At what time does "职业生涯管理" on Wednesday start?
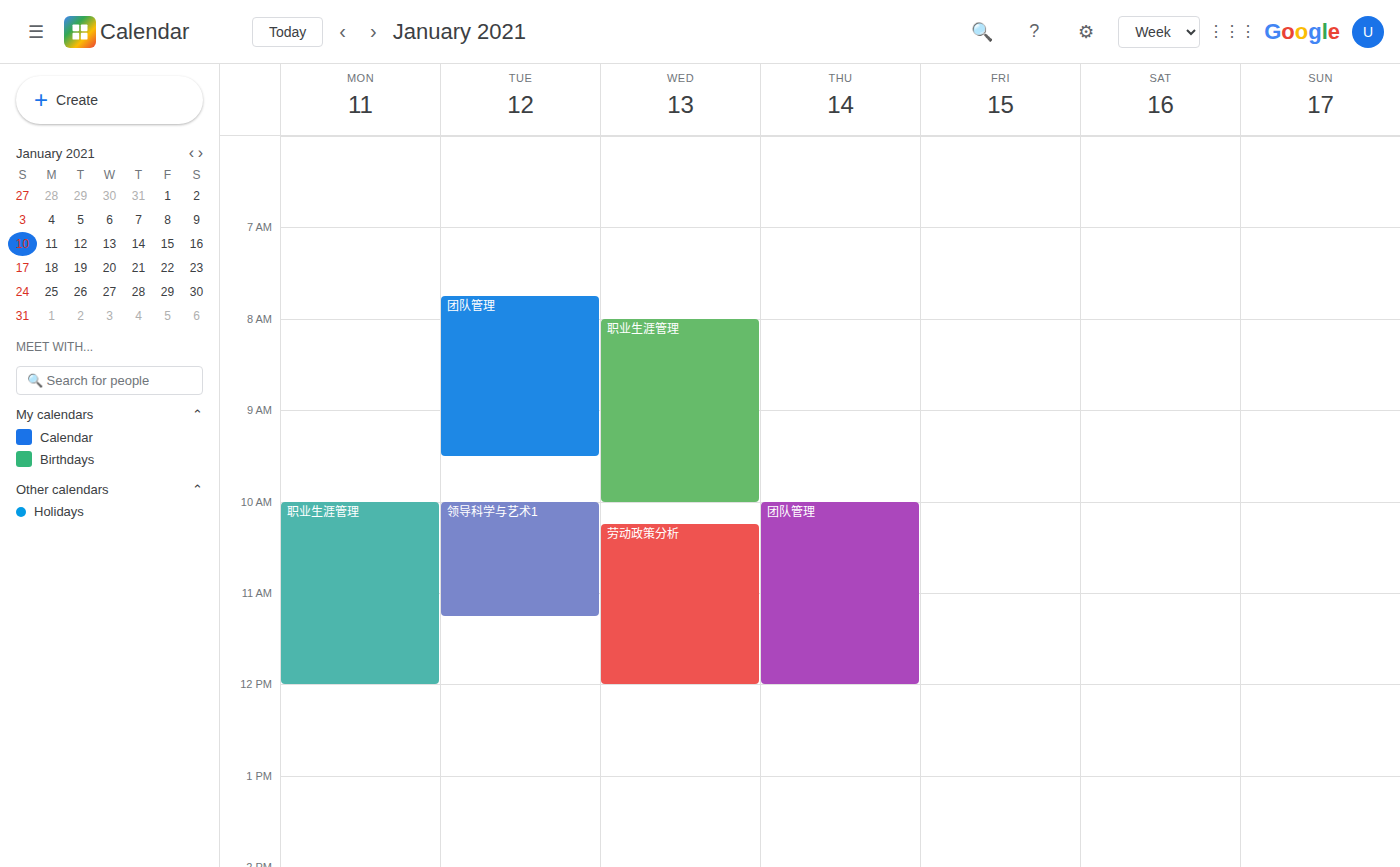
08:00